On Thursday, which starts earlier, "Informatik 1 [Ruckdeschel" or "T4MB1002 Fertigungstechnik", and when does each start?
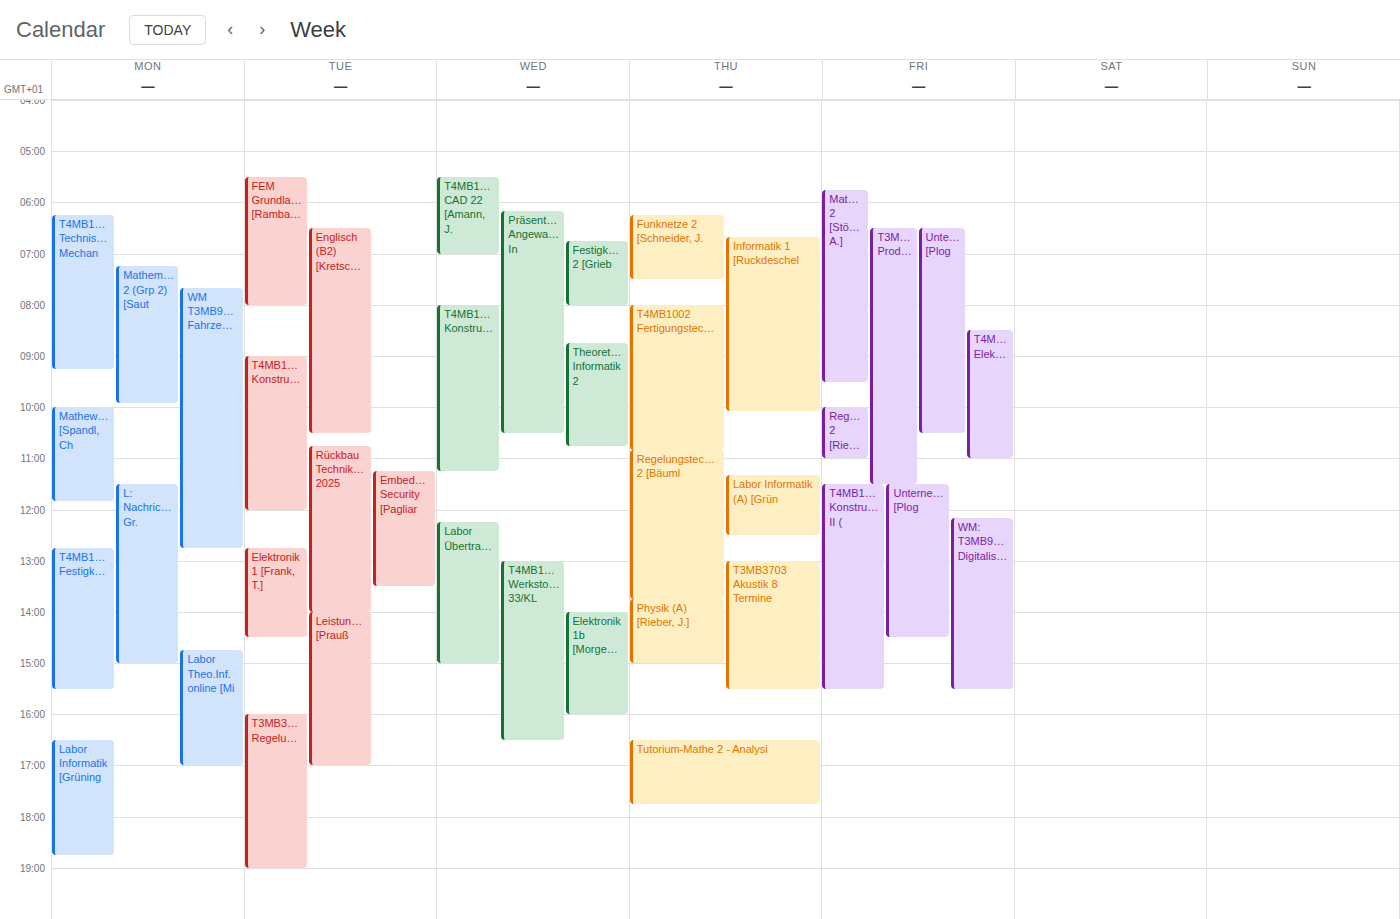
"Informatik 1 [Ruckdeschel" 6:40 AM; "T4MB1002 Fertigungstechnik" 8:00 AM.